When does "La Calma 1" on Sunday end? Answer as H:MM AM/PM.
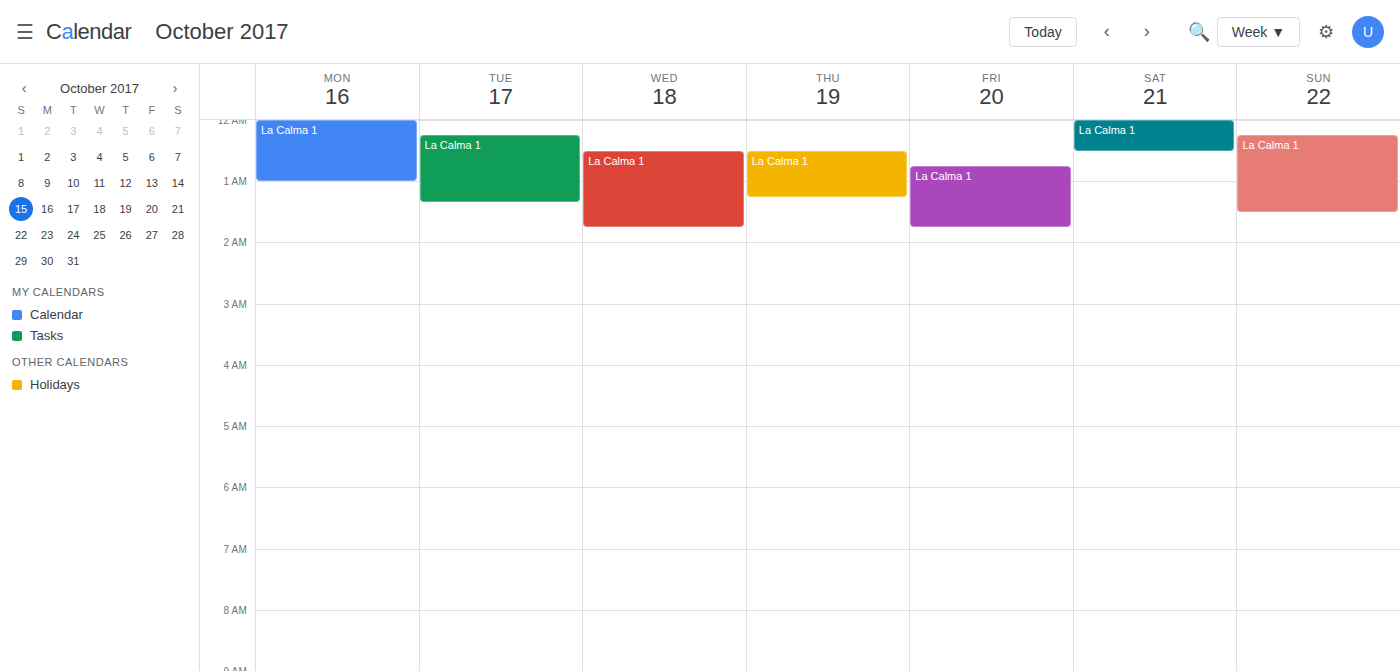
1:30 AM